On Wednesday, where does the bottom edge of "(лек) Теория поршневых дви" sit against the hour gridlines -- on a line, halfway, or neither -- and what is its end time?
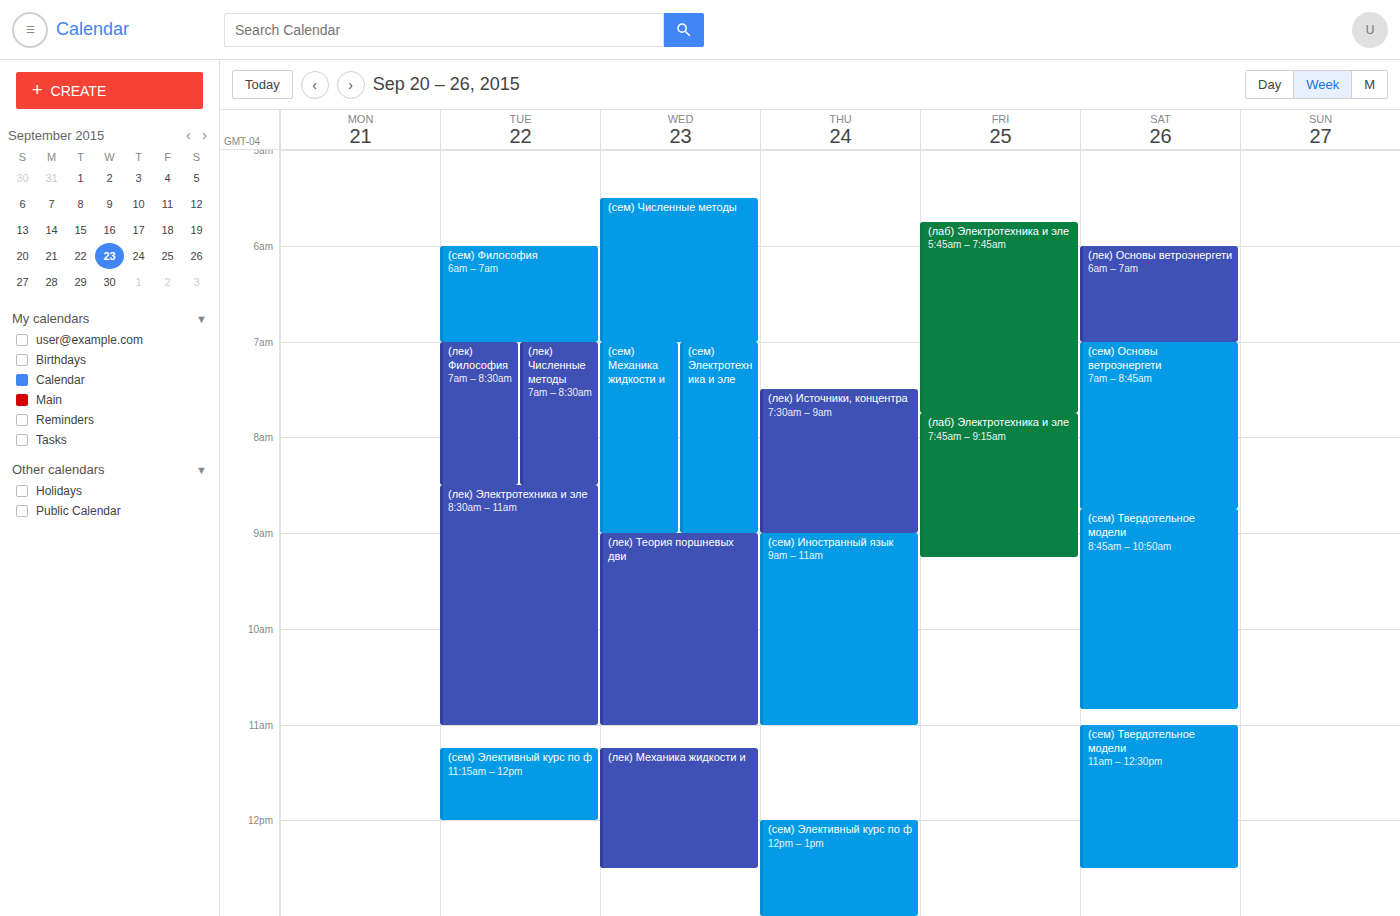
11:00 -- exactly on the 11:00 line.